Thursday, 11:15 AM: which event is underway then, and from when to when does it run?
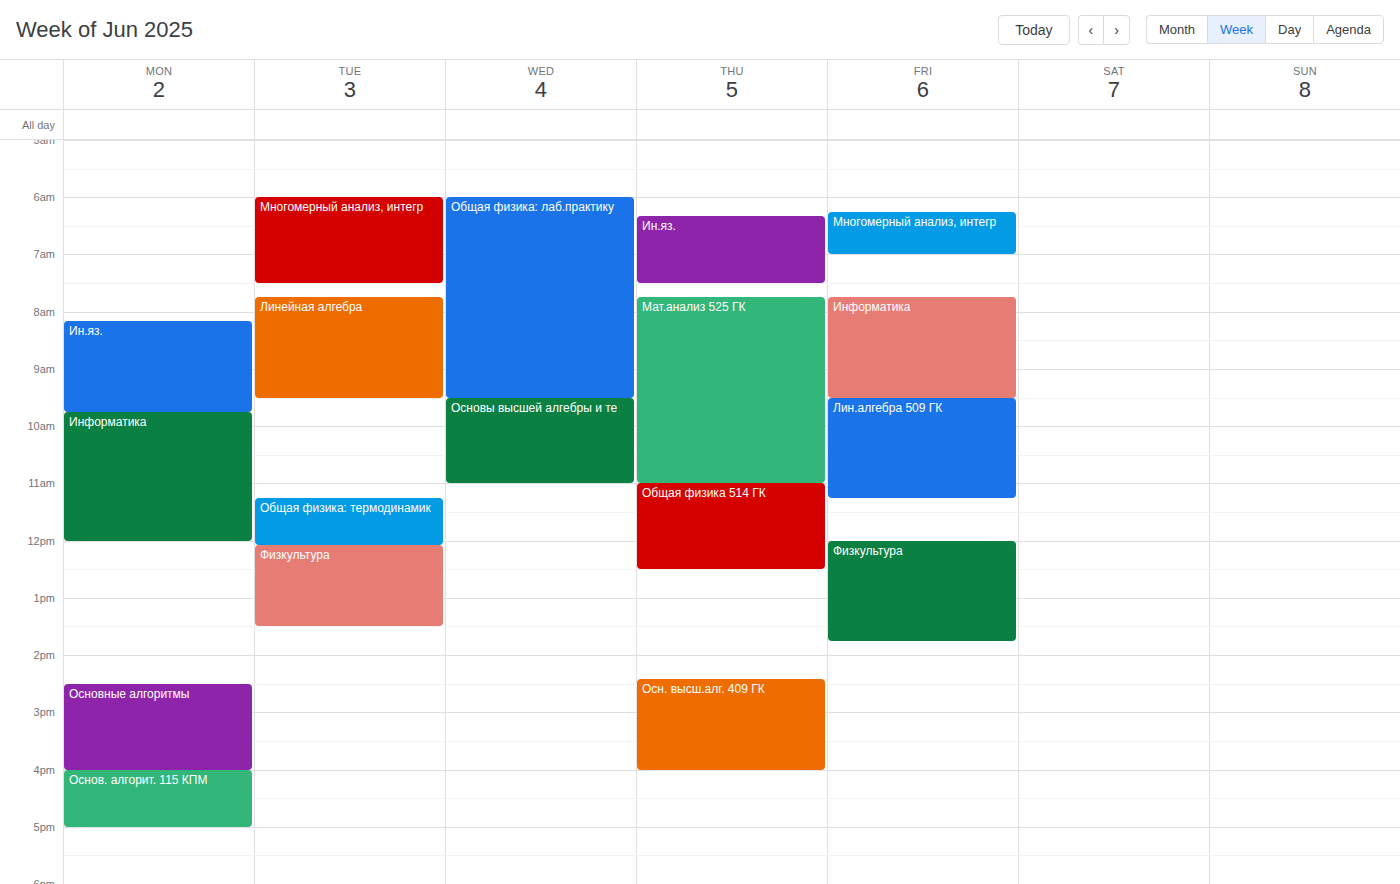
"Общая физика 514 ГК", 11:00 AM to 12:30 PM